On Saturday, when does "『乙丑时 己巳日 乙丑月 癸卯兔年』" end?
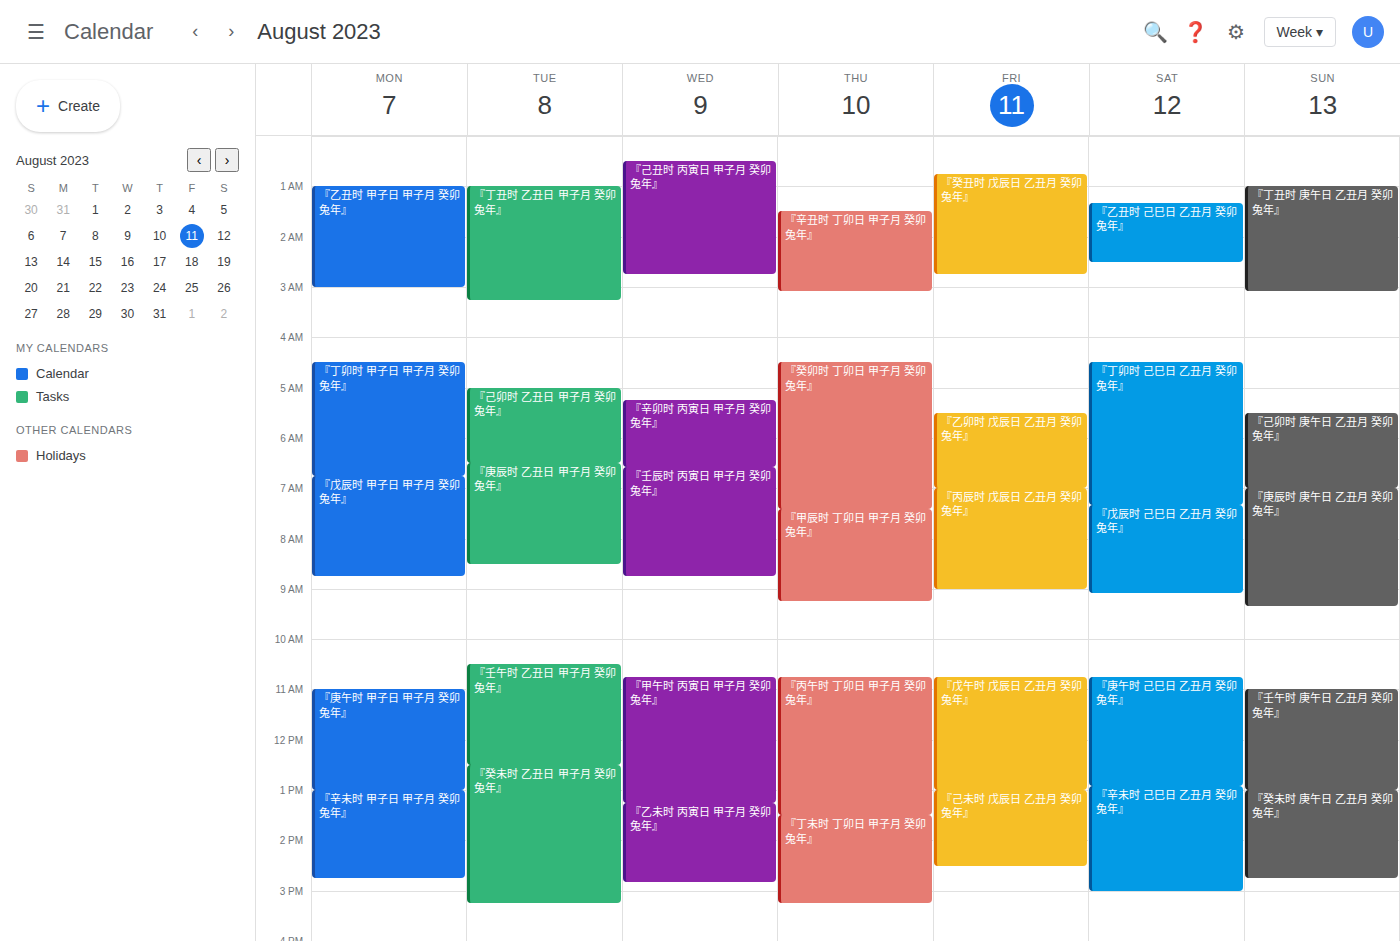
2:30 AM